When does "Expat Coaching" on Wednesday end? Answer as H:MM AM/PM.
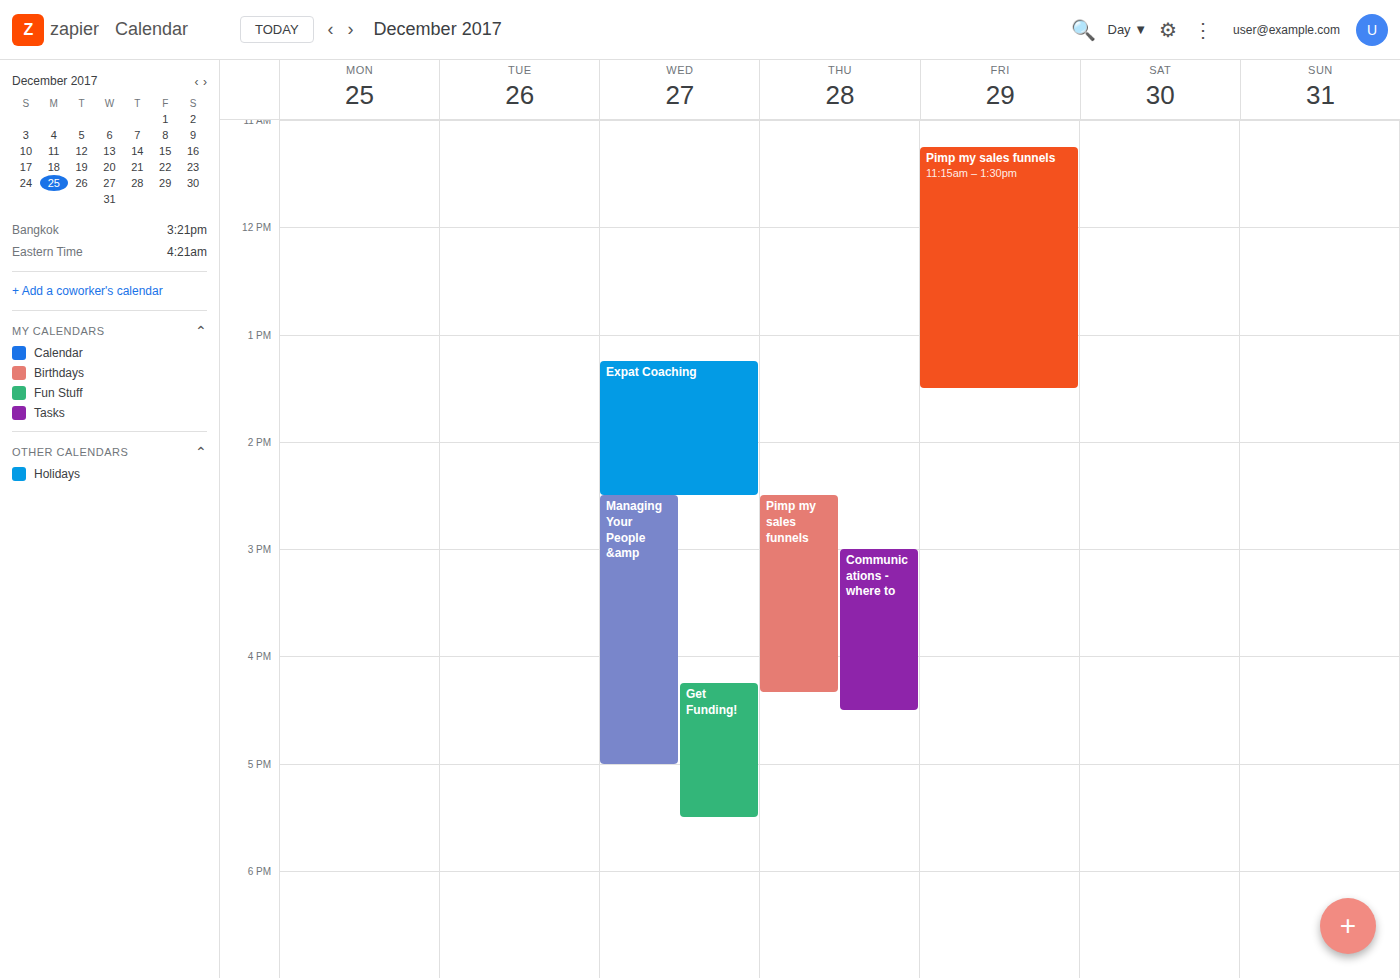
2:30 PM